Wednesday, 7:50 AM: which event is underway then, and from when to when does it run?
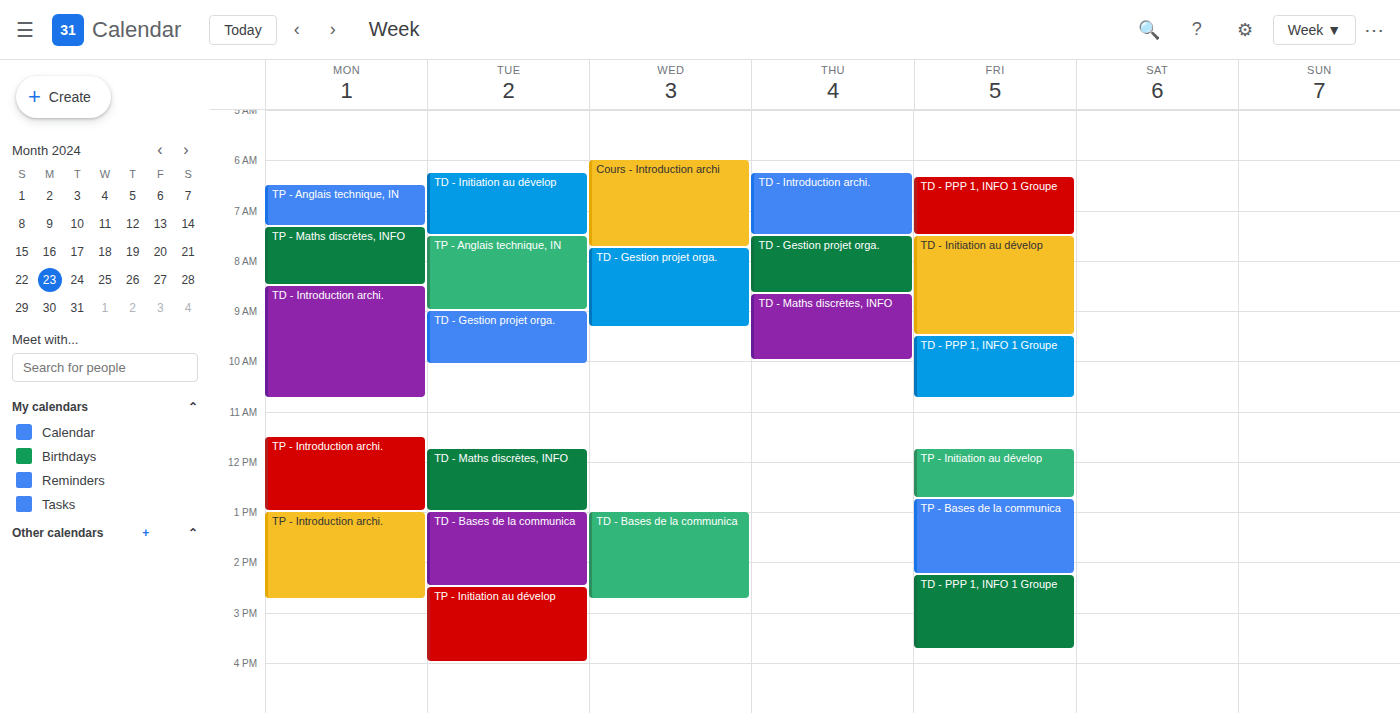
"TD - Gestion projet orga.", 7:45 AM to 9:20 AM